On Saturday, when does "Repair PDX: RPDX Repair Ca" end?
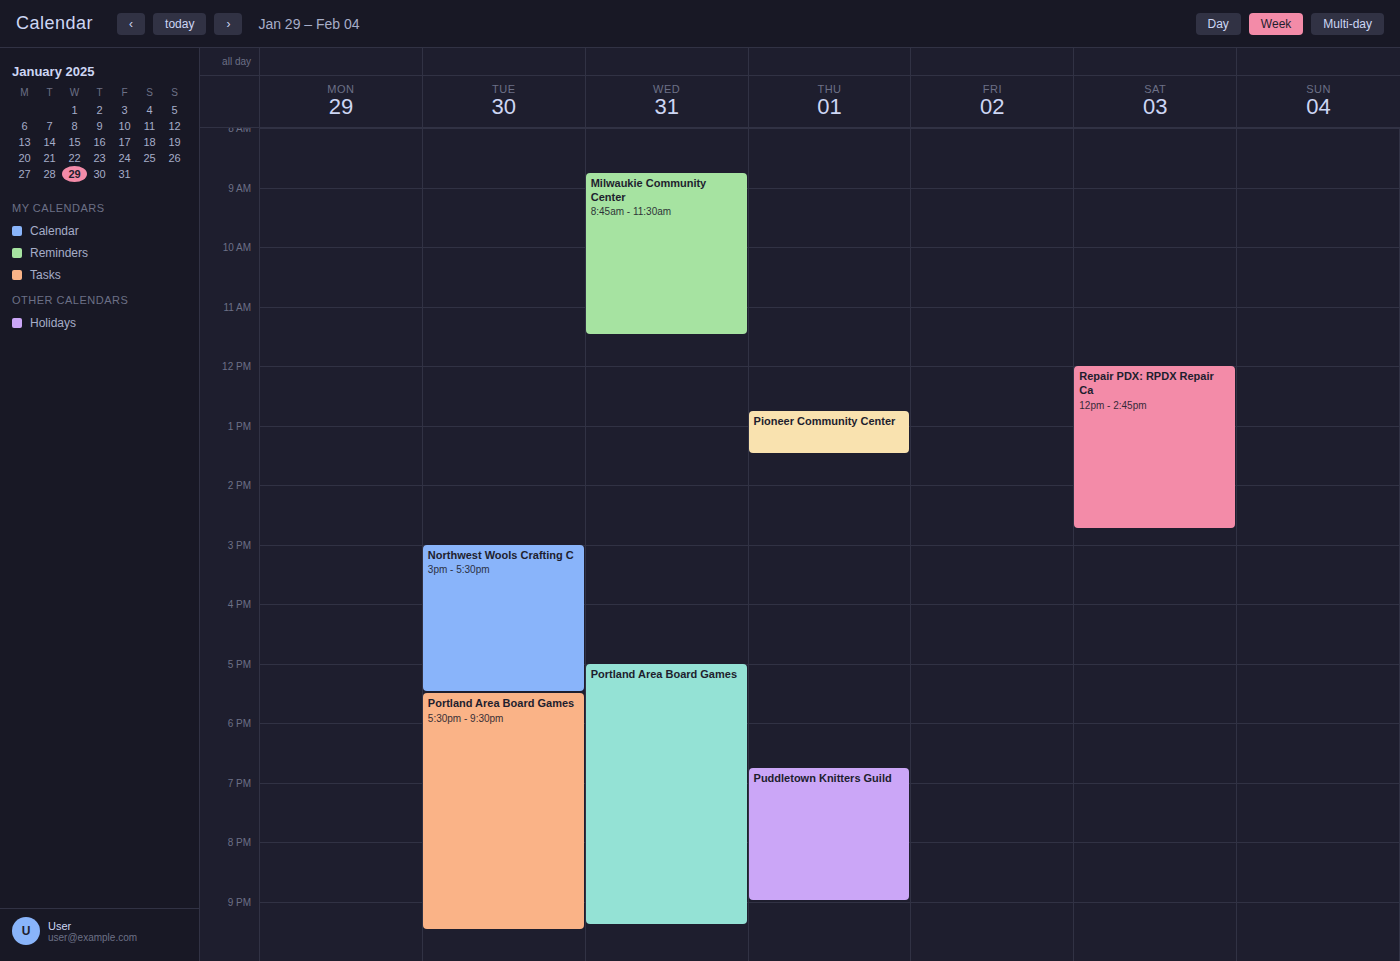
2:45 PM